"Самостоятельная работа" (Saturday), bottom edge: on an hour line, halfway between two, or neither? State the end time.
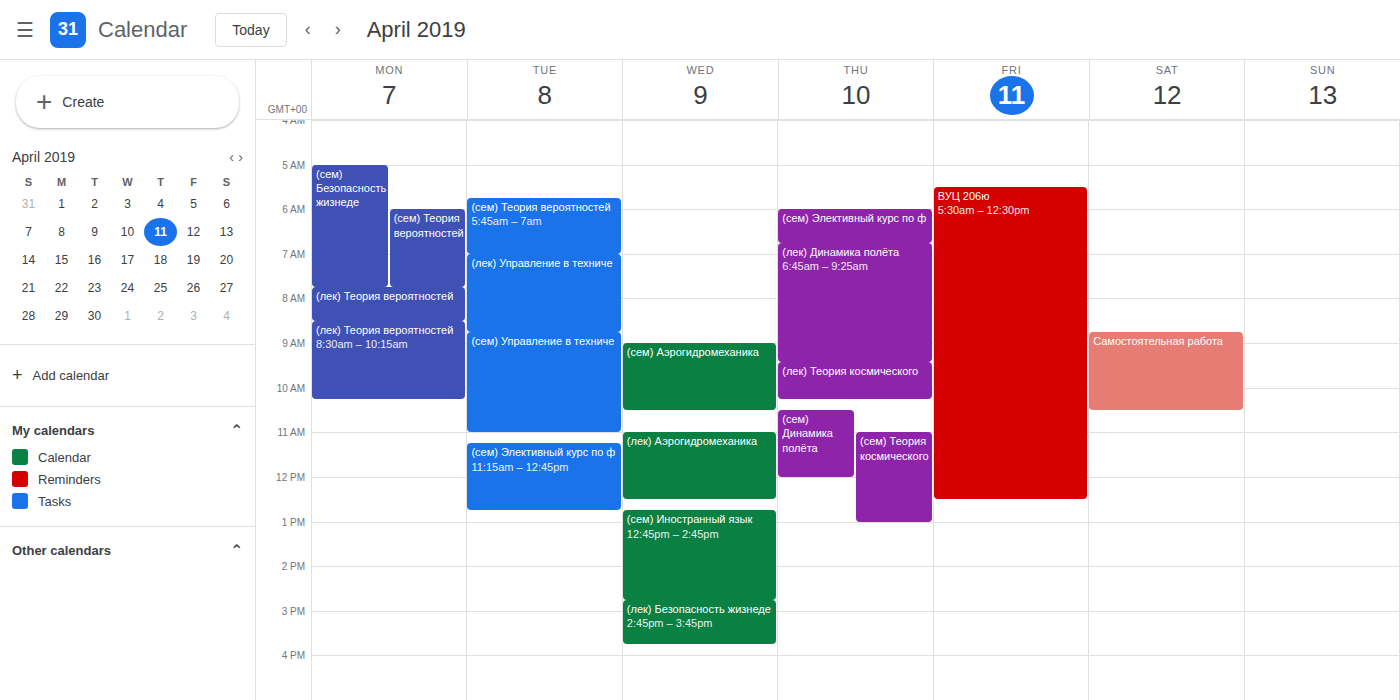
10:30 -- halfway between the 10:00 and 11:00 lines.